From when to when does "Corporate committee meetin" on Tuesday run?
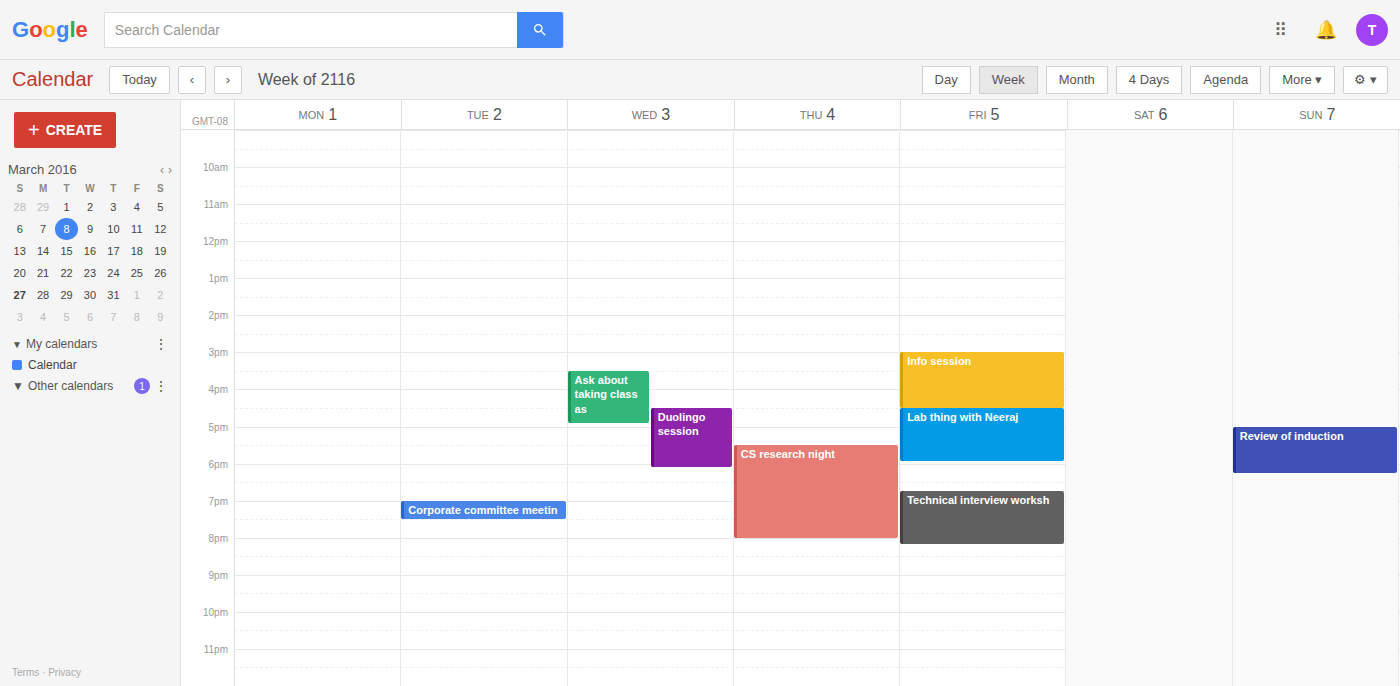
7:00 PM to 7:30 PM